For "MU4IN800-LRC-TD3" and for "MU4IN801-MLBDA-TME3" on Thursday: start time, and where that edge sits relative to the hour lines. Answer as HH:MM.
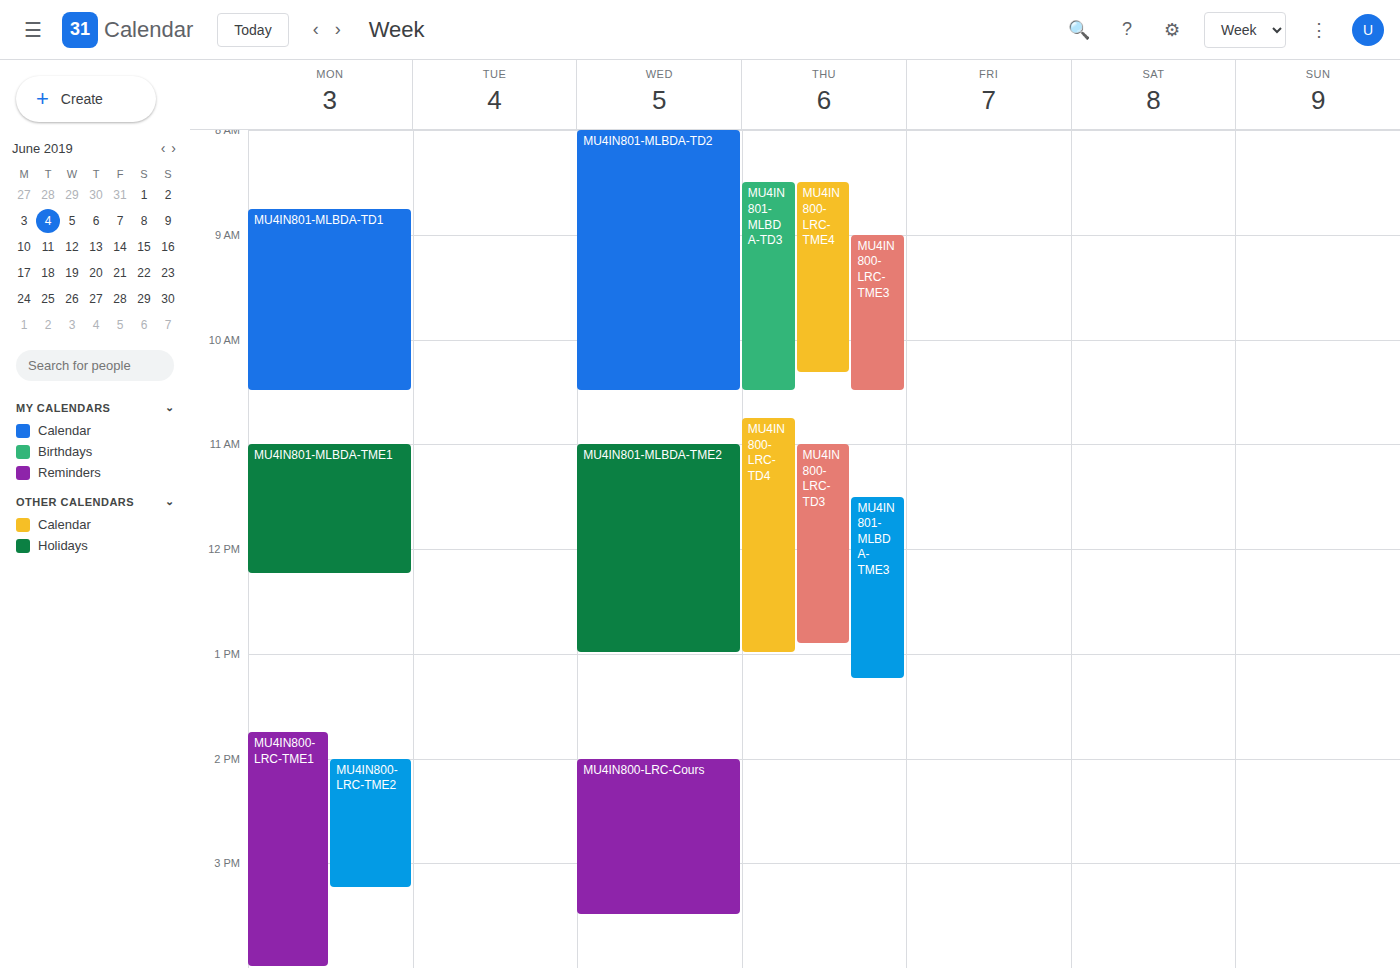
"MU4IN800-LRC-TD3": 11:00, exactly on the 11:00 line. "MU4IN801-MLBDA-TME3": 11:30, halfway between the 11:00 and 12:00 lines.